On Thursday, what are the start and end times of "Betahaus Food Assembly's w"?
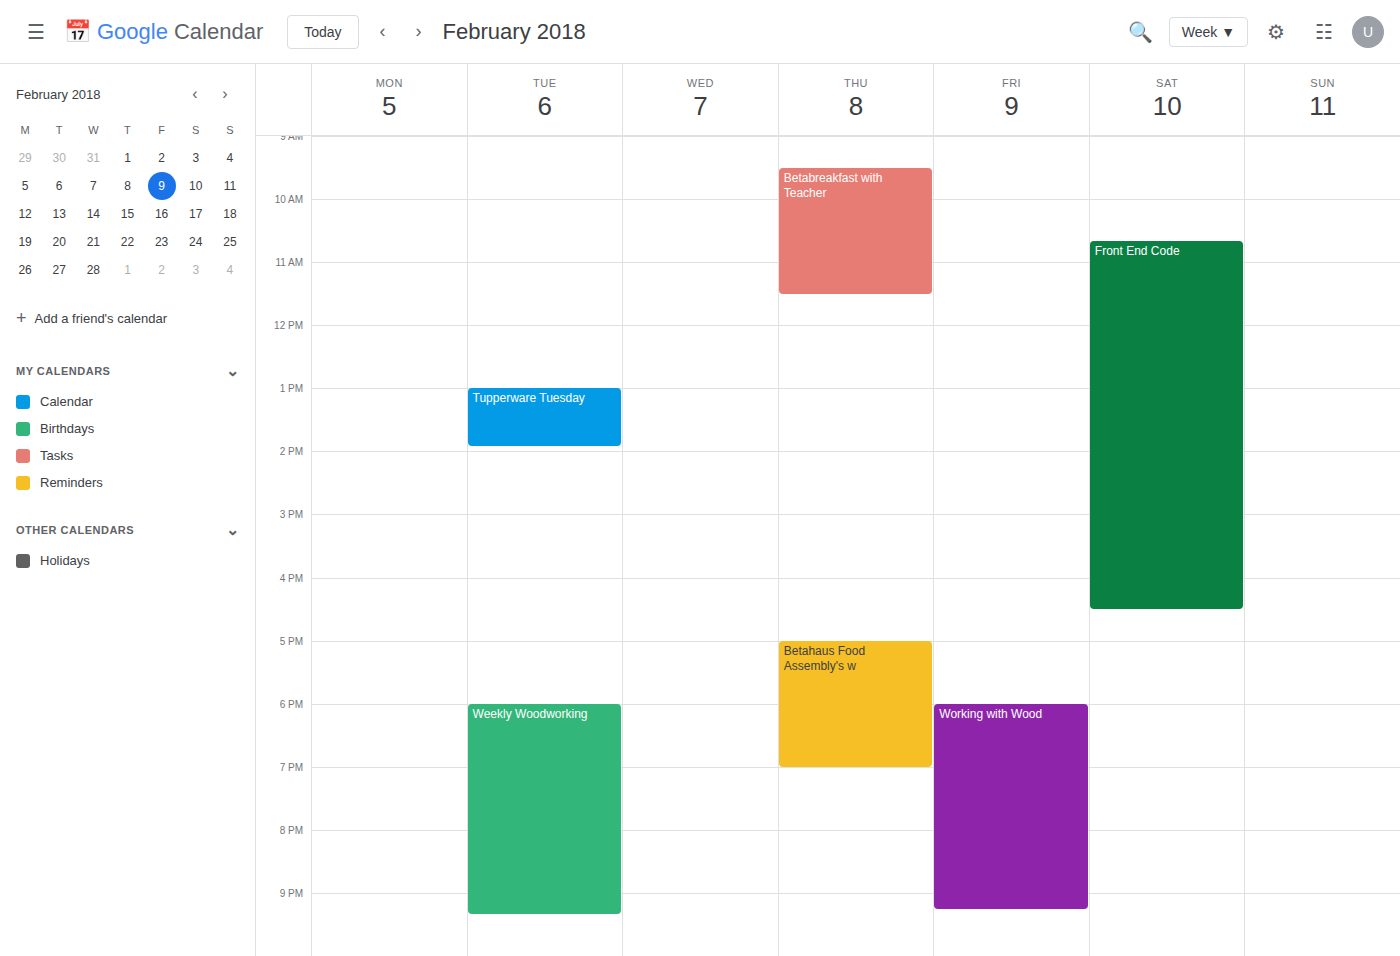
5:00 PM to 7:00 PM